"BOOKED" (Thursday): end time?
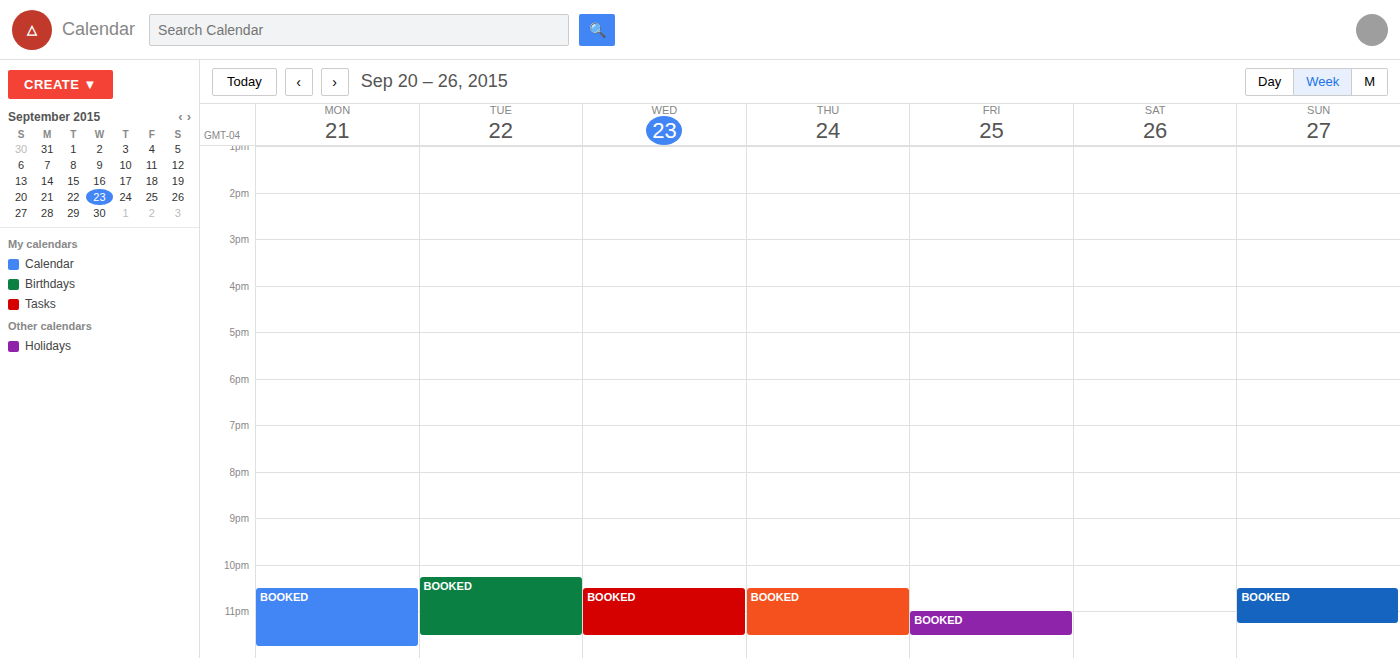
11:30 PM